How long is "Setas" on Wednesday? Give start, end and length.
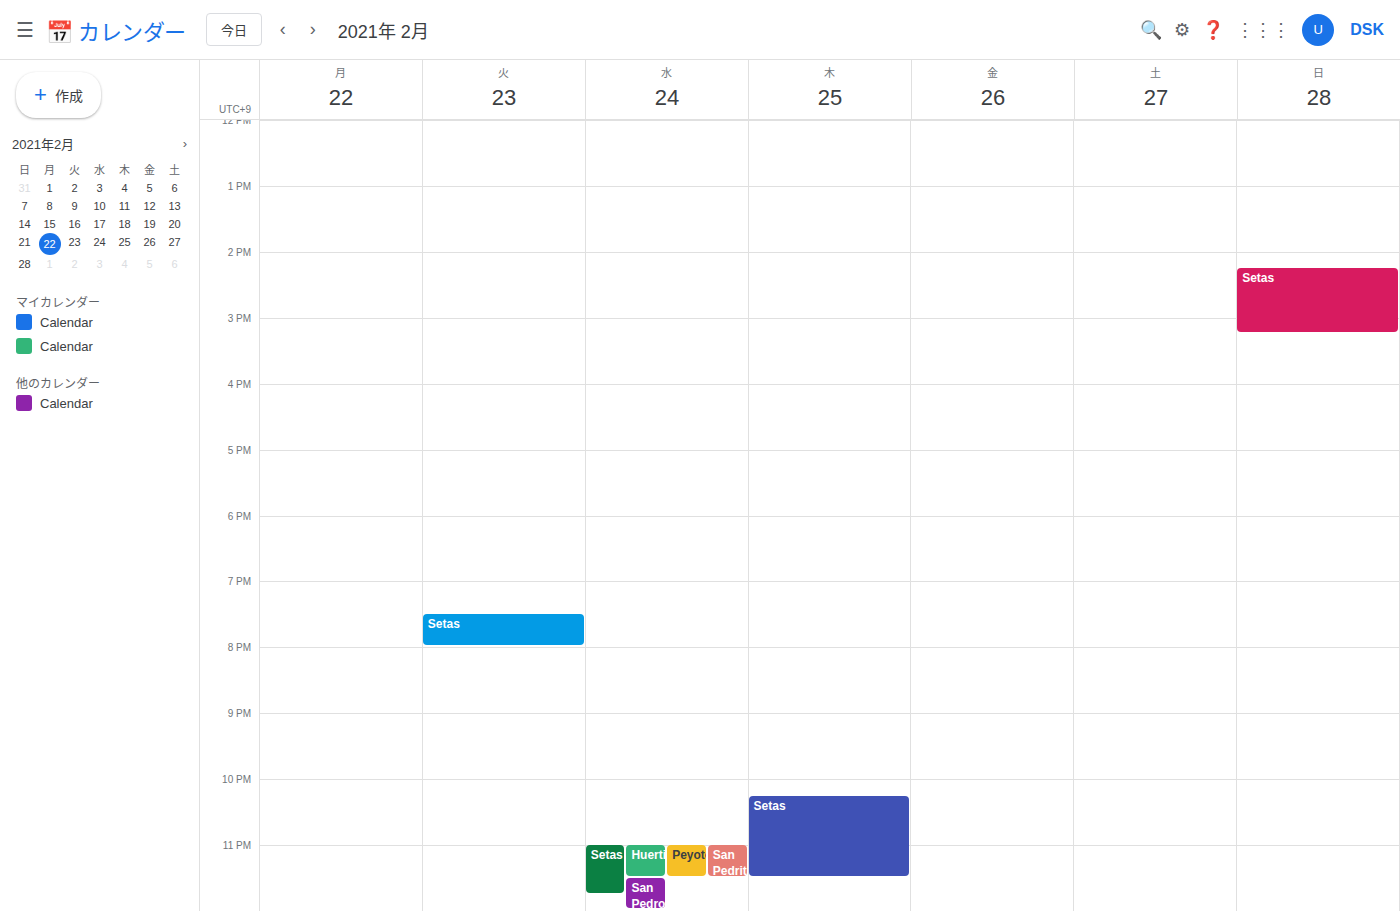
11:00 PM to 11:45 PM, 45 minutes